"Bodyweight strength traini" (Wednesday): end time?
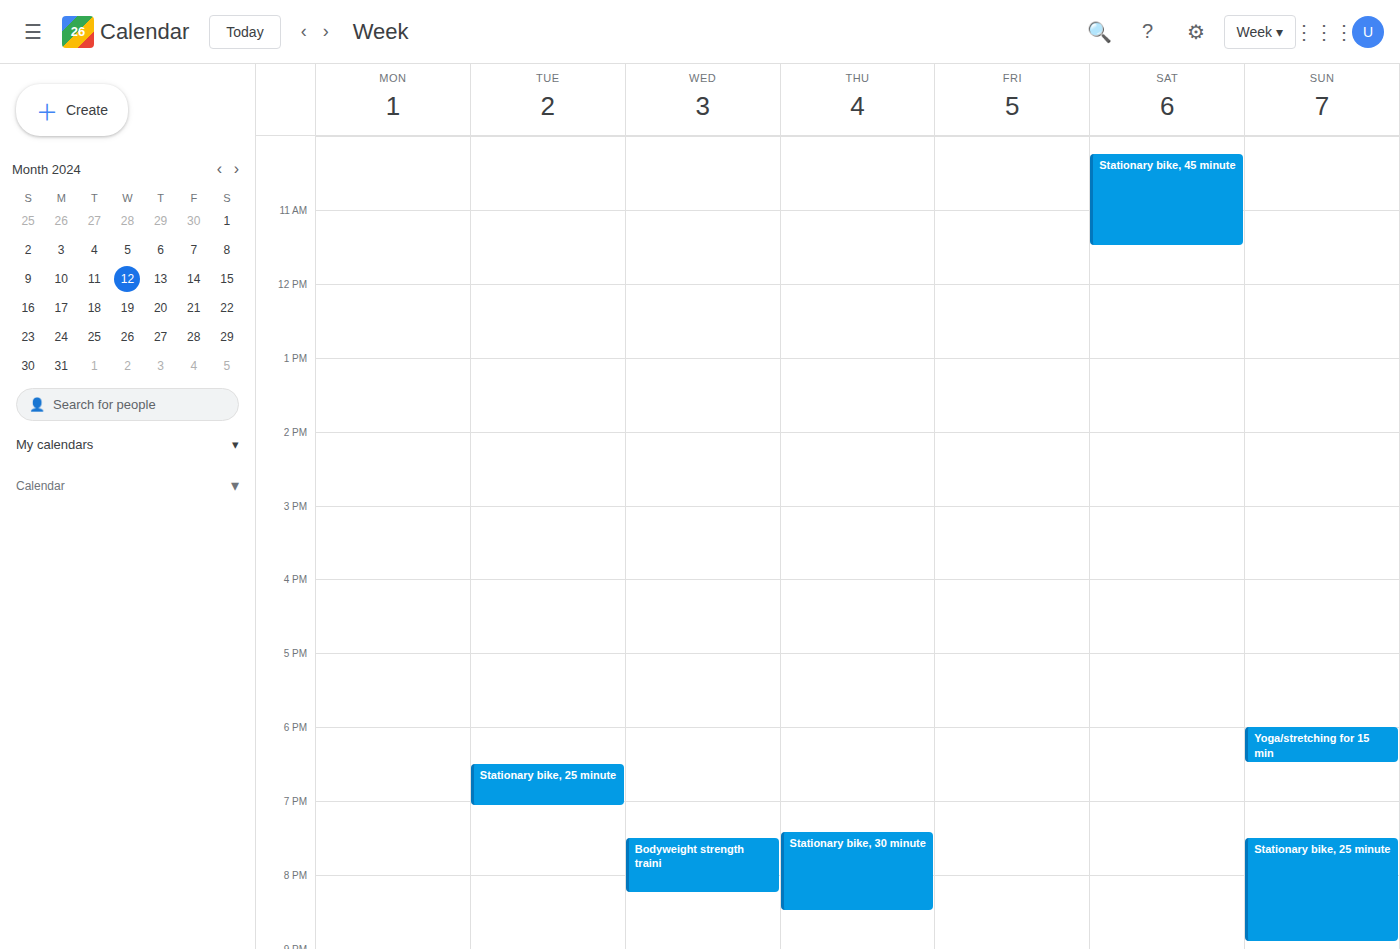
20:15